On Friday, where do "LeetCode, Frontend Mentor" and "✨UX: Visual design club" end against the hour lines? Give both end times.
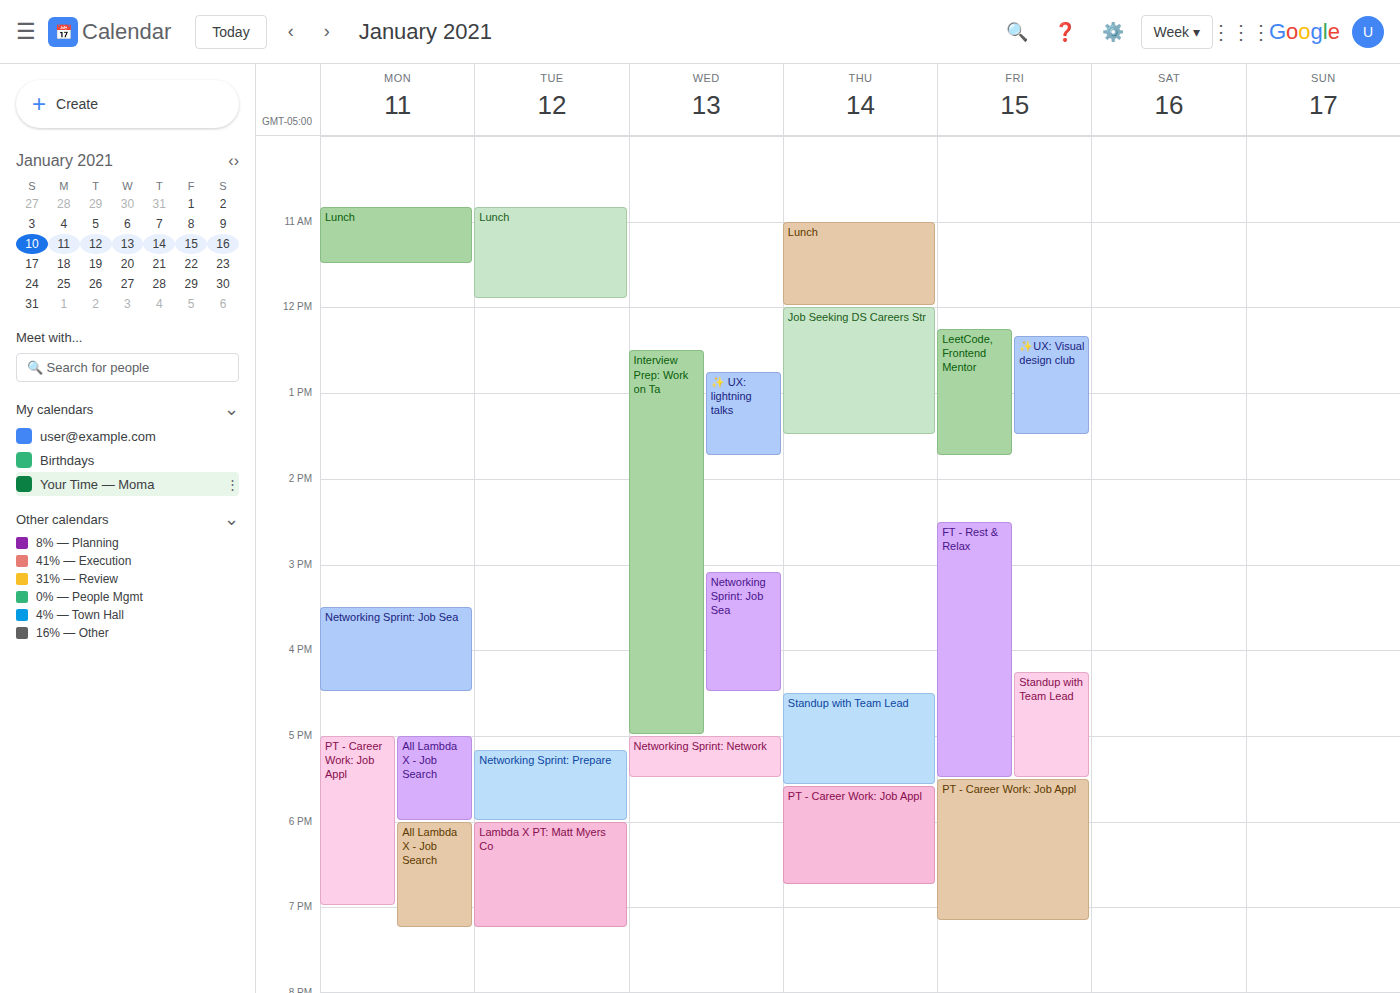
"LeetCode, Frontend Mentor": 1:45 PM, neither: three quarters of the way from the 1 PM line to the 2 PM line. "✨UX: Visual design club": 1:30 PM, halfway between the 1 PM and 2 PM lines.